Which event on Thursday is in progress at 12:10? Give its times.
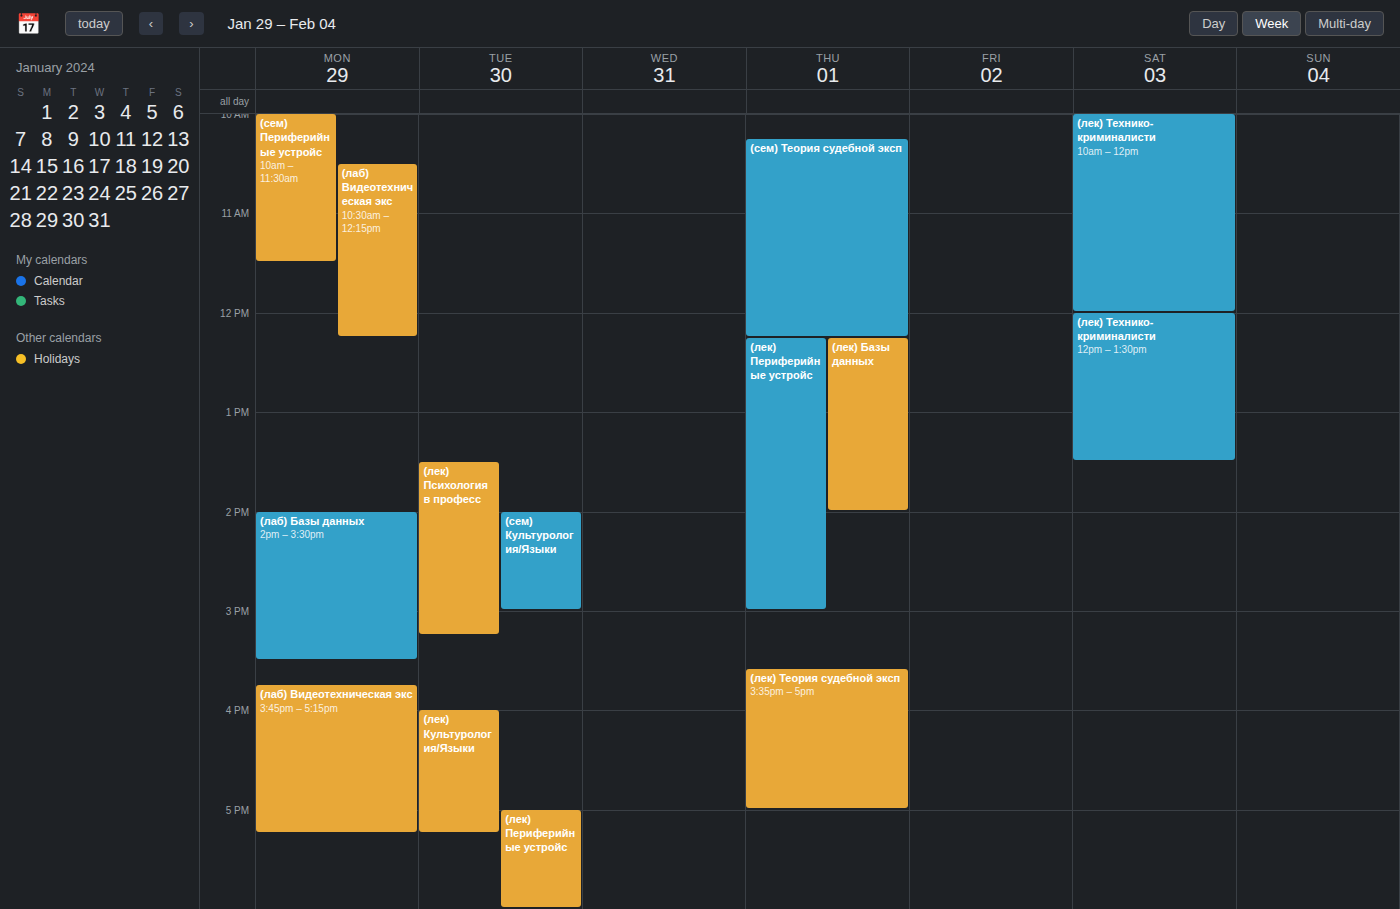
"(сем) Теория судебной эксп", 10:15 to 12:15